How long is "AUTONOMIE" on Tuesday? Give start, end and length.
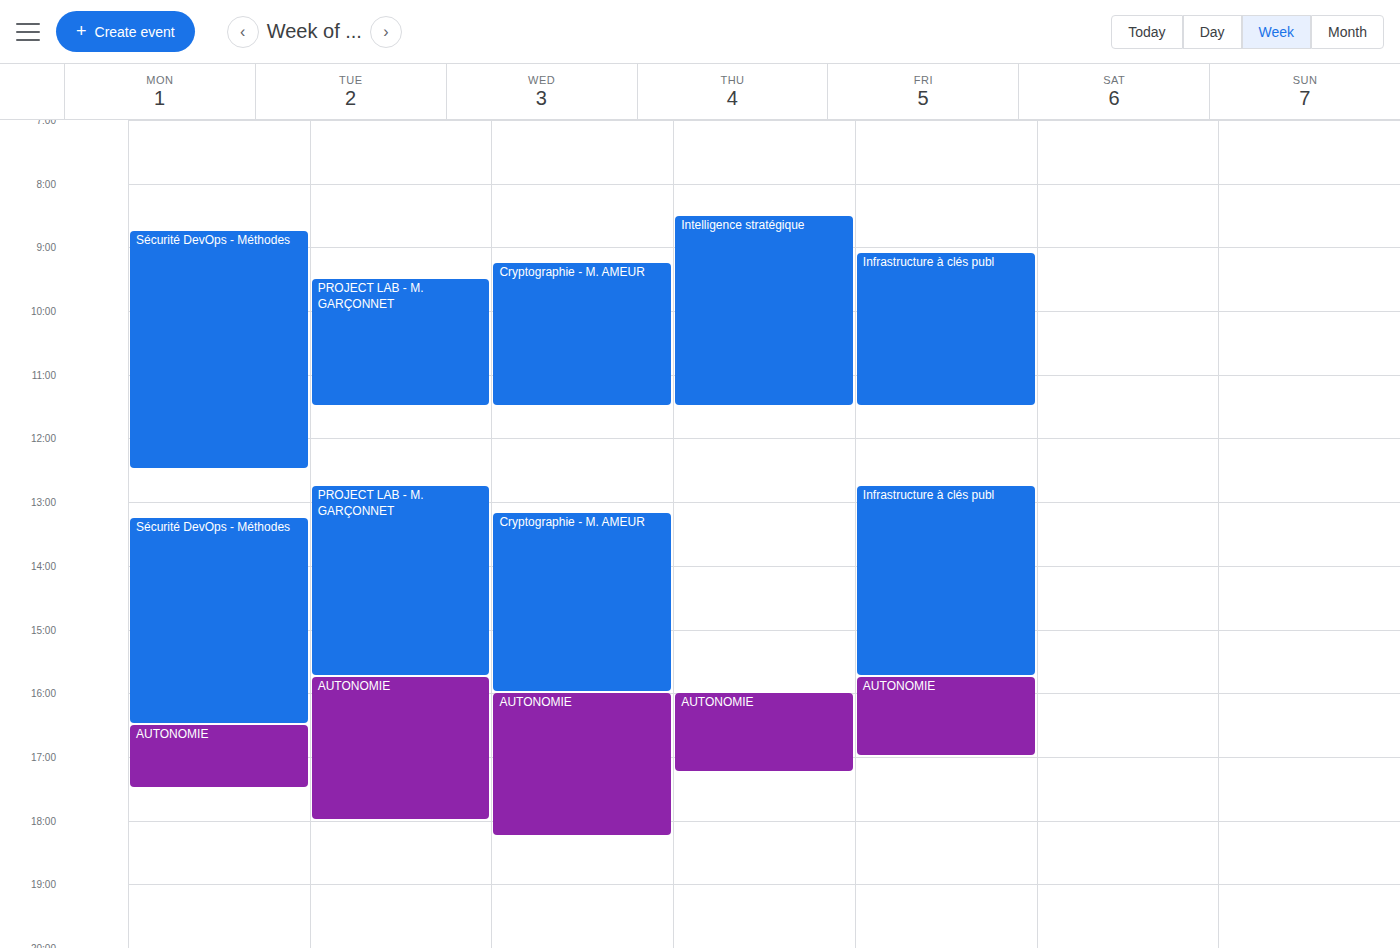
15:45 to 18:00, 2 hours 15 minutes